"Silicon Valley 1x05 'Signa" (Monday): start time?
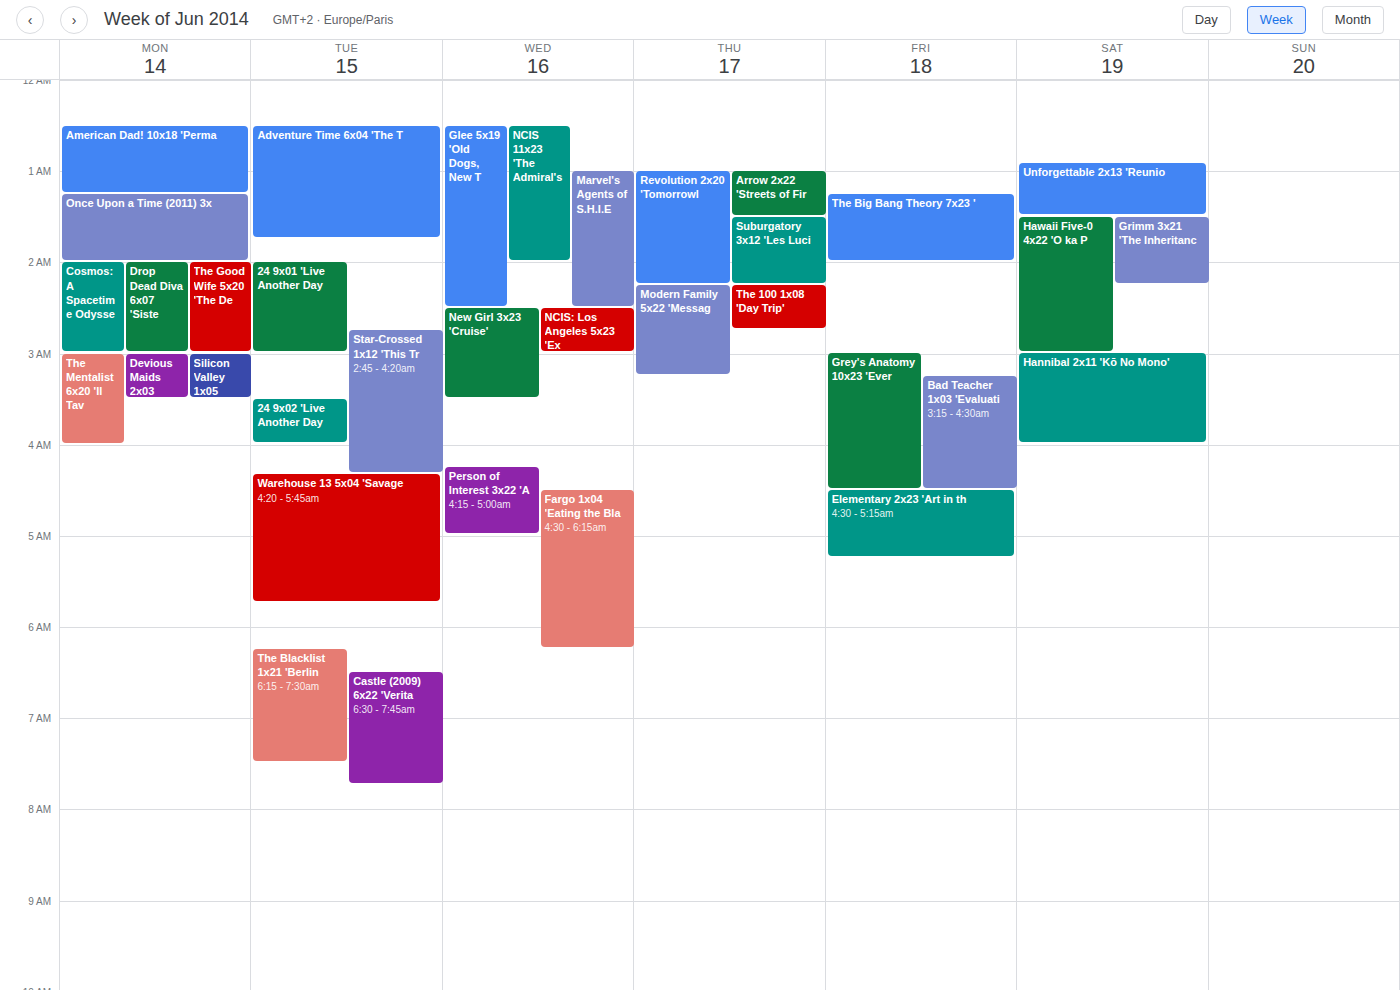
3:00 AM